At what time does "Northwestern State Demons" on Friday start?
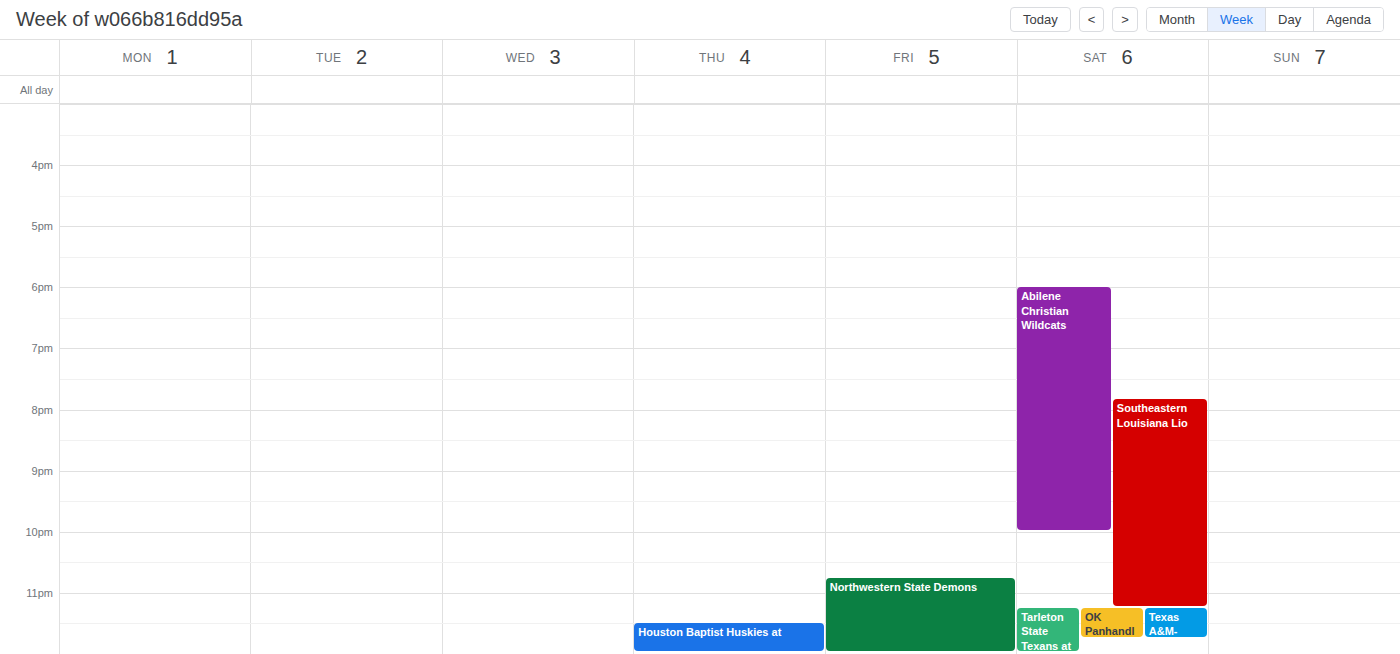
10:45 PM